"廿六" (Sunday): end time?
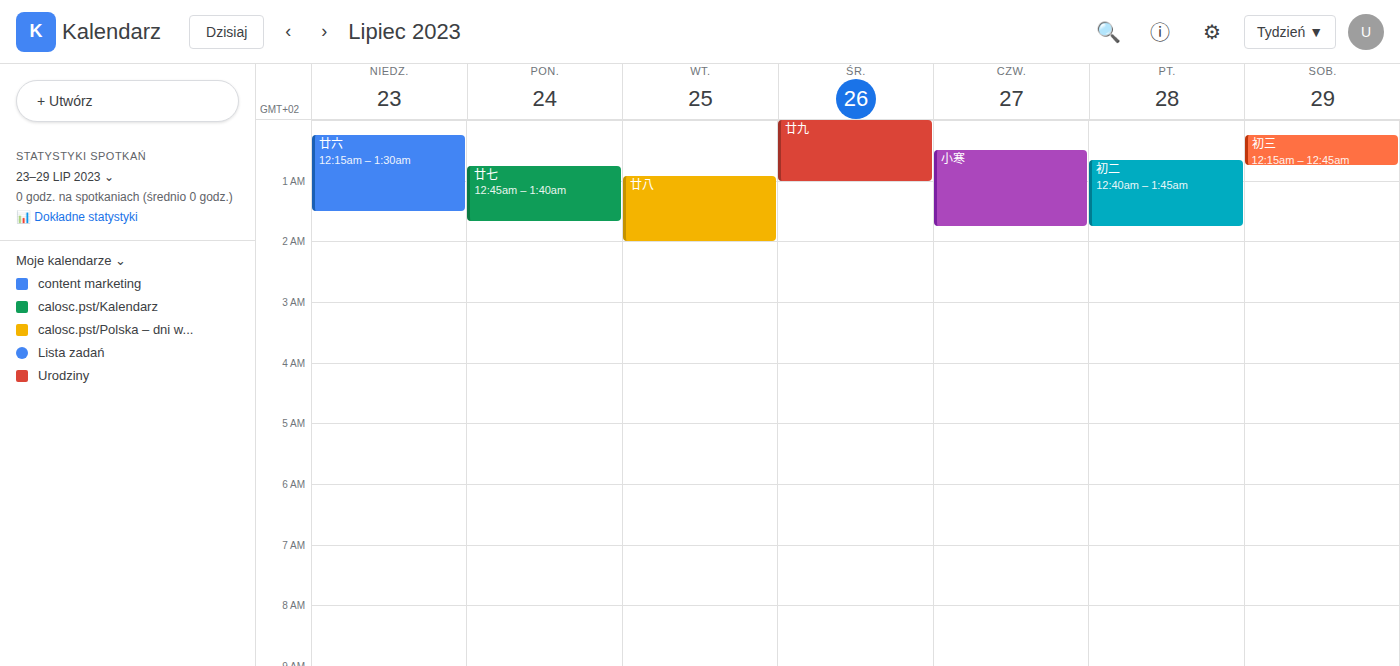
1:30 AM